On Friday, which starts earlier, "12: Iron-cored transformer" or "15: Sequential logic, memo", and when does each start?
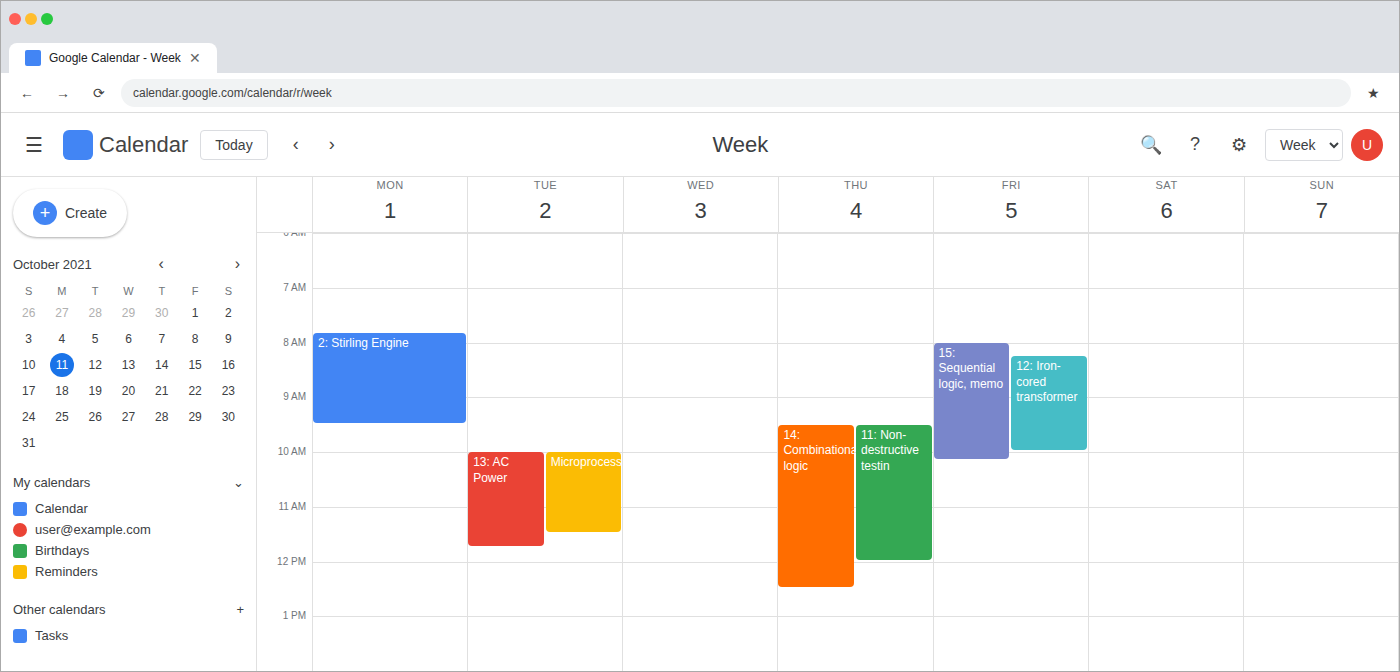
"15: Sequential logic, memo" 08:00; "12: Iron-cored transformer" 08:15.